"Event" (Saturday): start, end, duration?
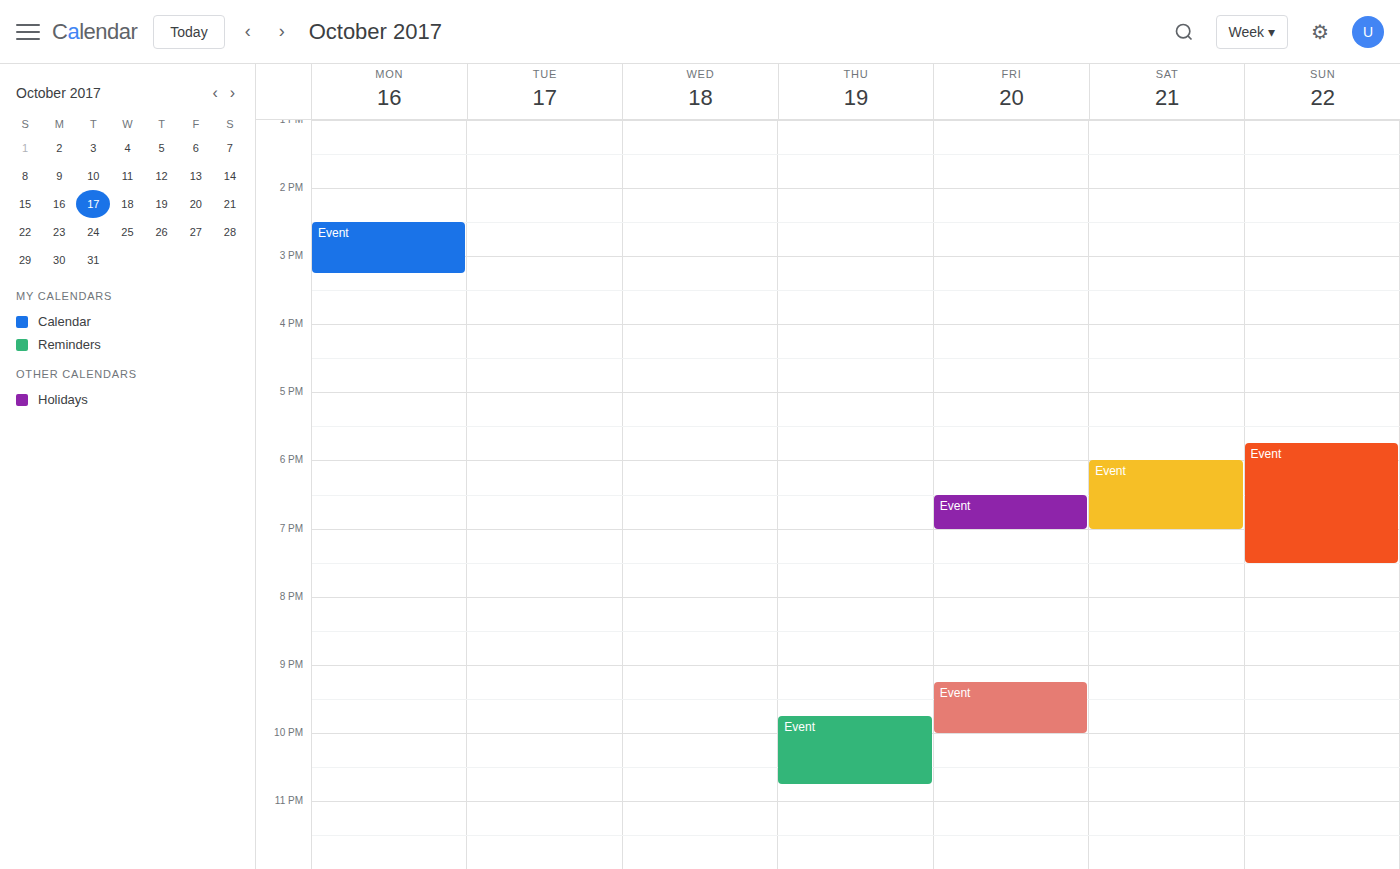
6:00 PM to 7:00 PM, 1 hour